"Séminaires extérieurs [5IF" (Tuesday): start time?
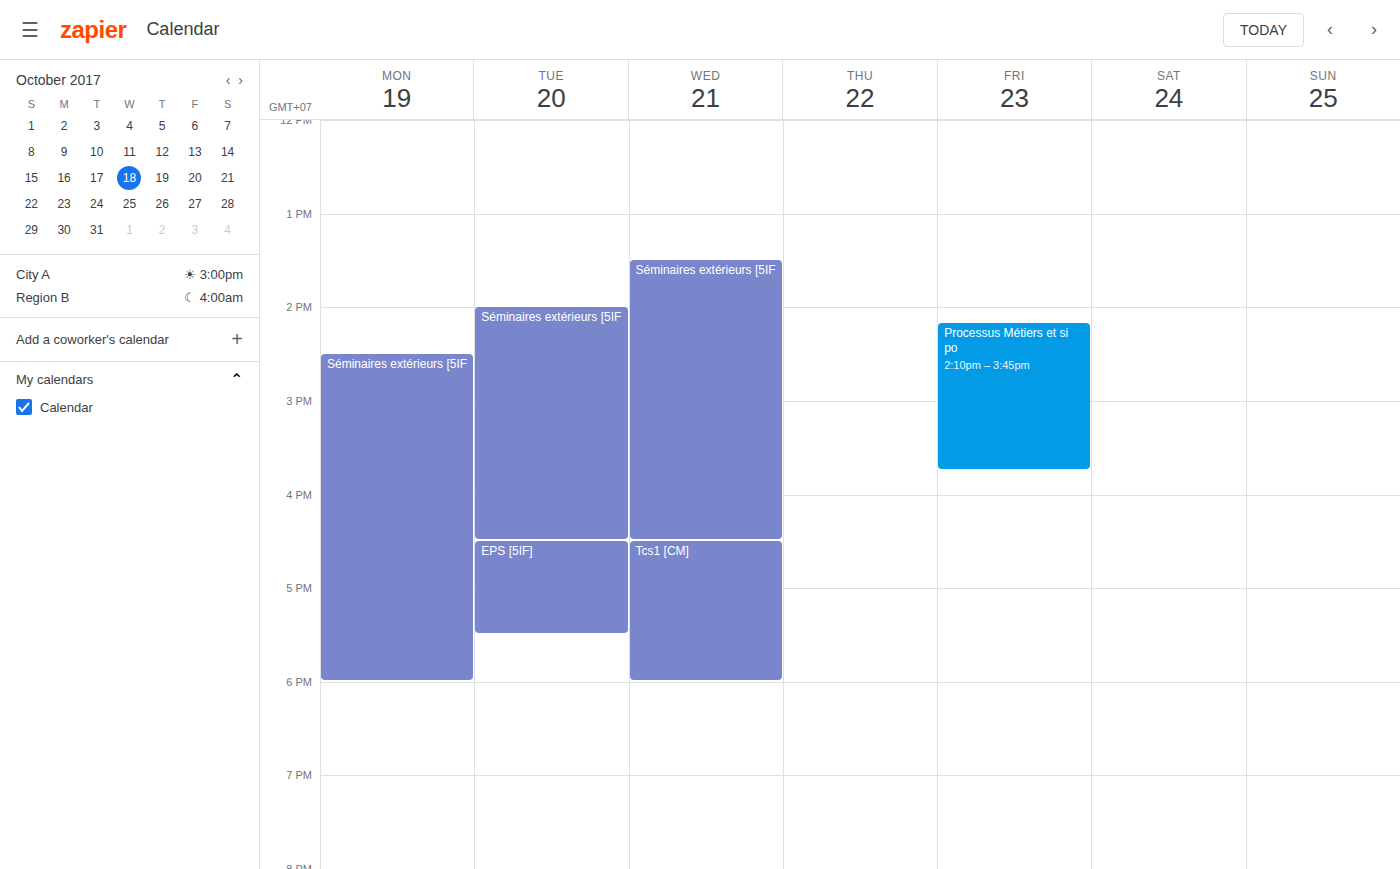
2:00 PM